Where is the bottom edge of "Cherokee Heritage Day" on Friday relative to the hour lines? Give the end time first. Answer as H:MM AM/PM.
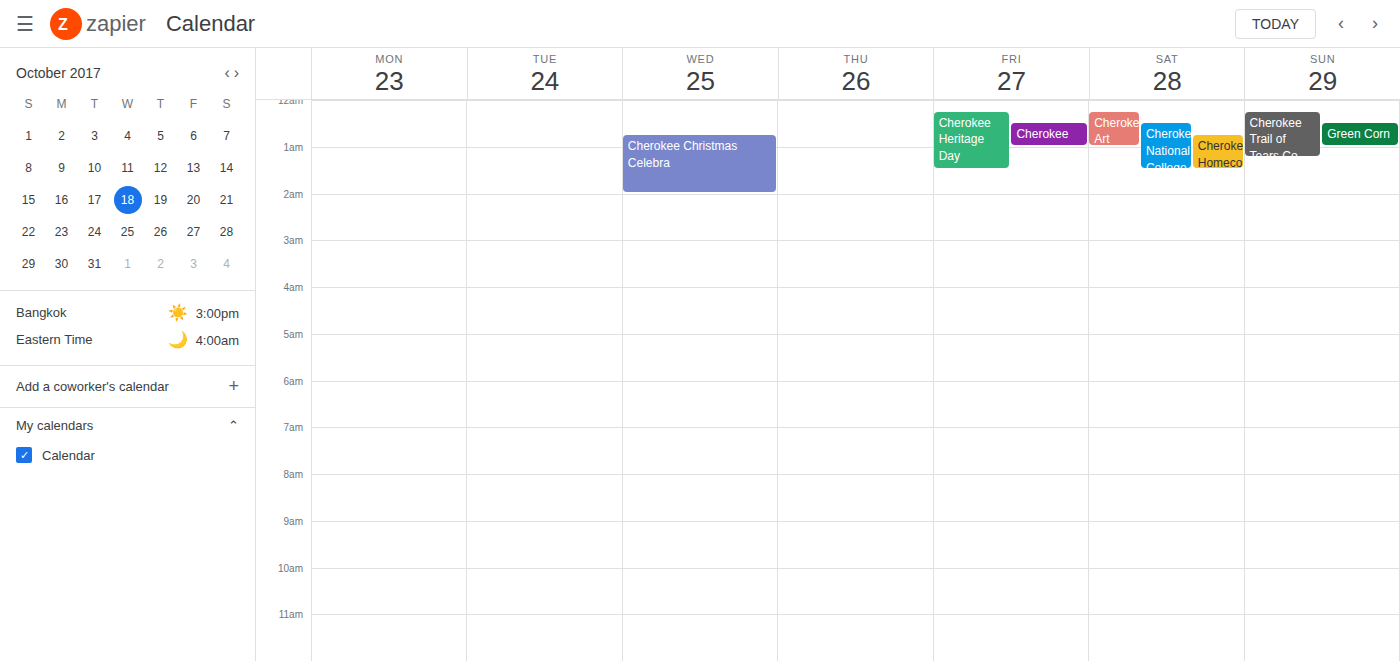
1:30 AM -- halfway between the 1 AM and 2 AM lines.